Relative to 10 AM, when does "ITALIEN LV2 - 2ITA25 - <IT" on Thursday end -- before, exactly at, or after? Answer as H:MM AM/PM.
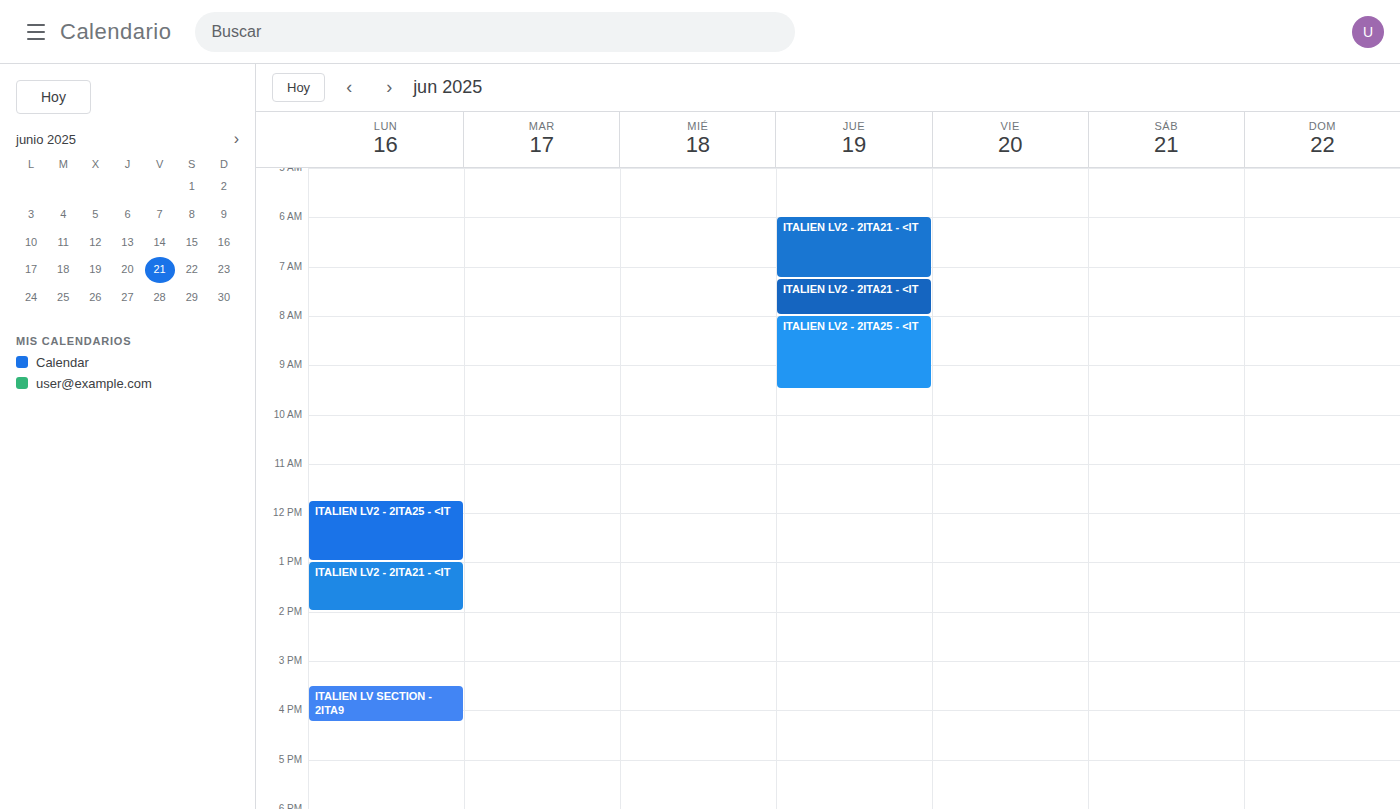
9:30 AM -- before 10 AM, 30 minutes above the 10 AM line.